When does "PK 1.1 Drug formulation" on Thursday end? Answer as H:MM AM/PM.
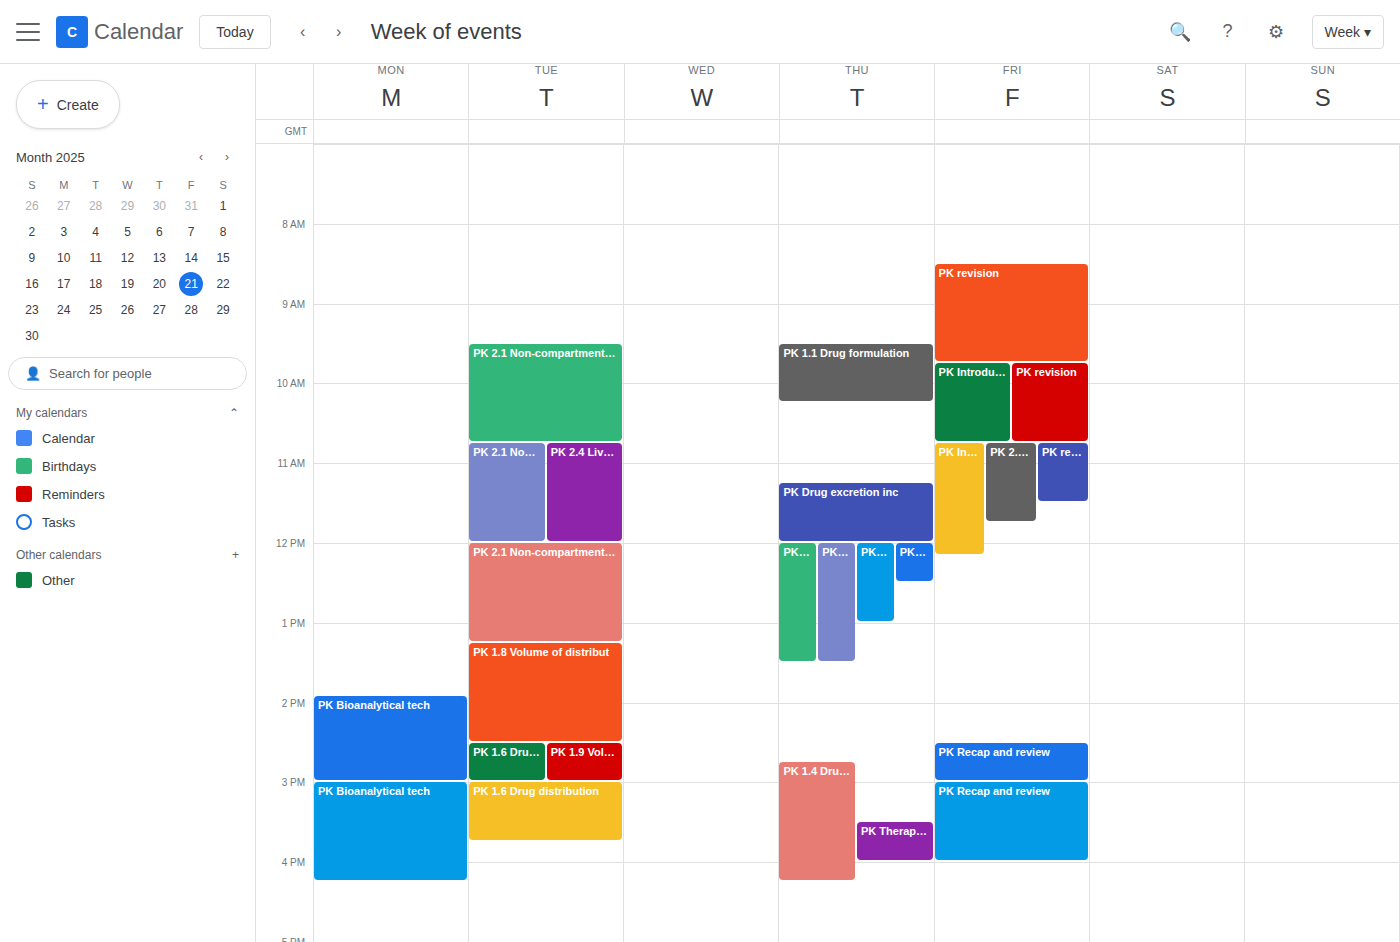
10:15 AM